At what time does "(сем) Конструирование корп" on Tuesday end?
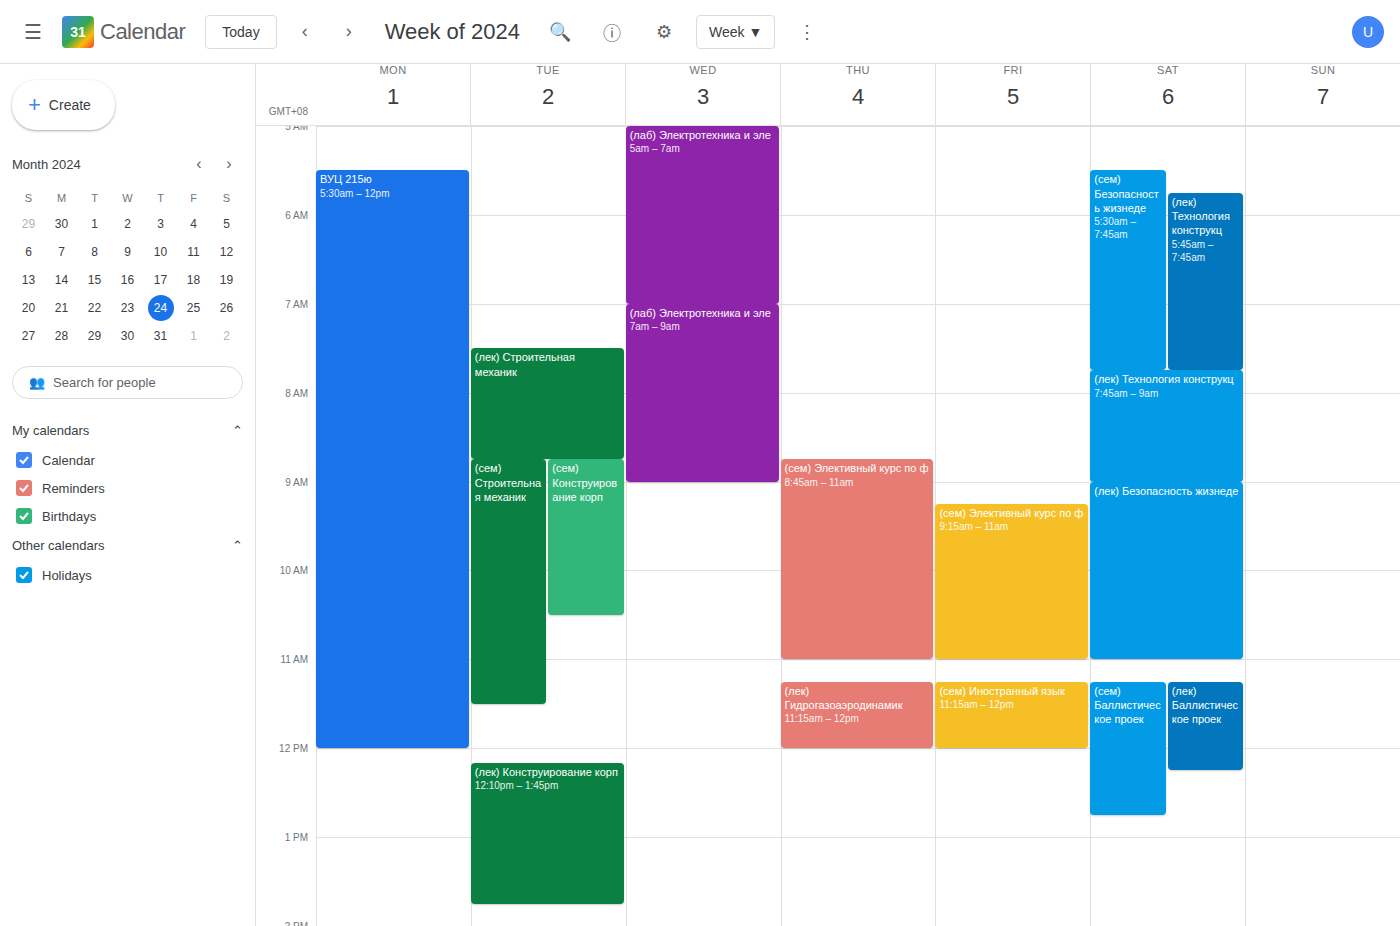
10:30 AM